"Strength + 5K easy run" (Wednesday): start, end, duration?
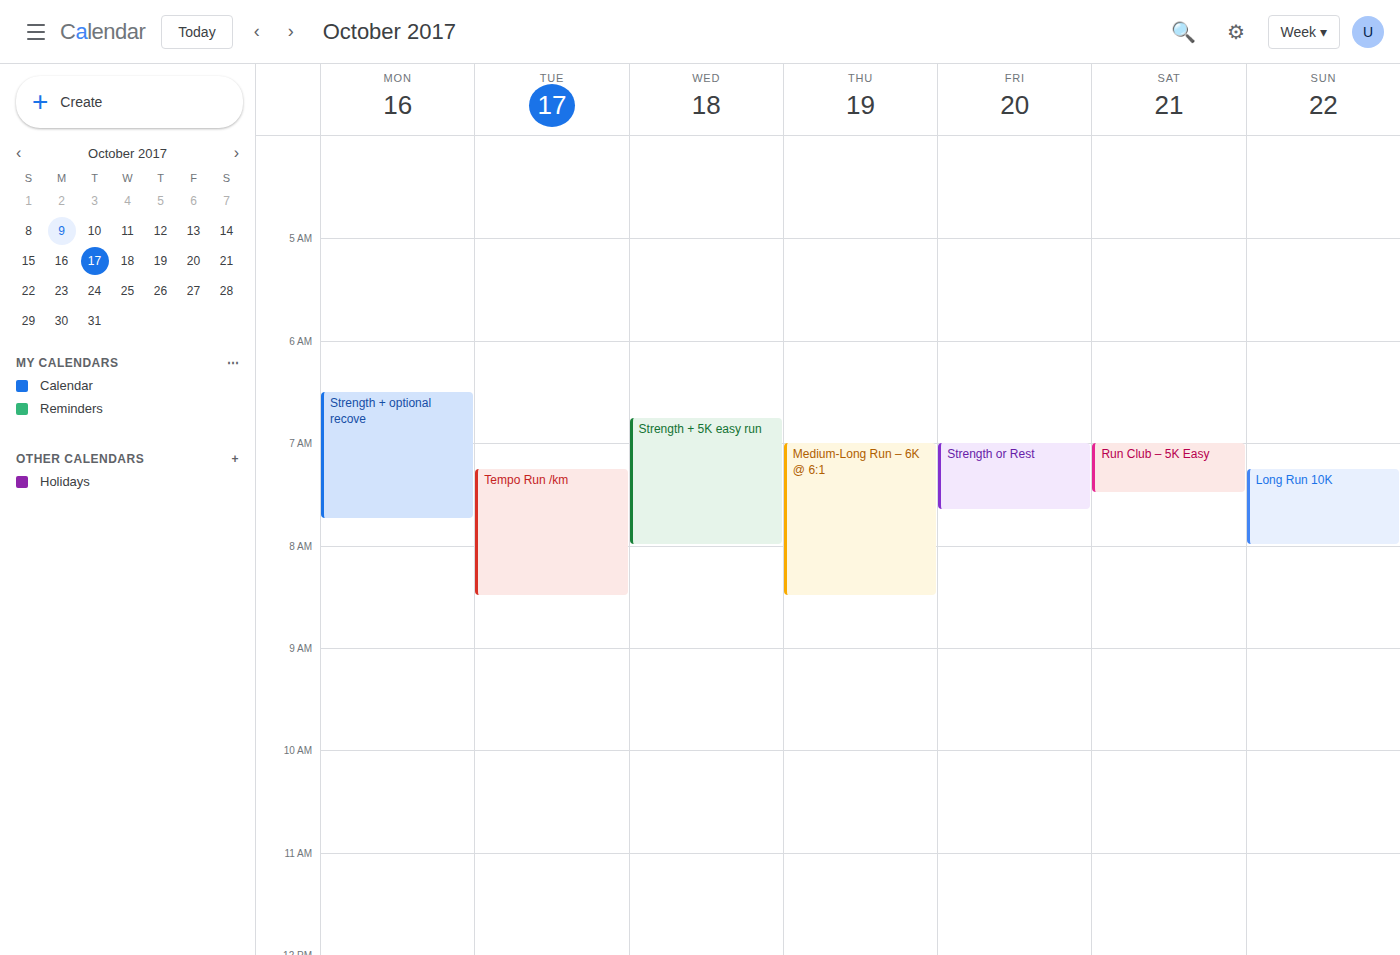
6:45 AM to 8:00 AM, 1 hour 15 minutes